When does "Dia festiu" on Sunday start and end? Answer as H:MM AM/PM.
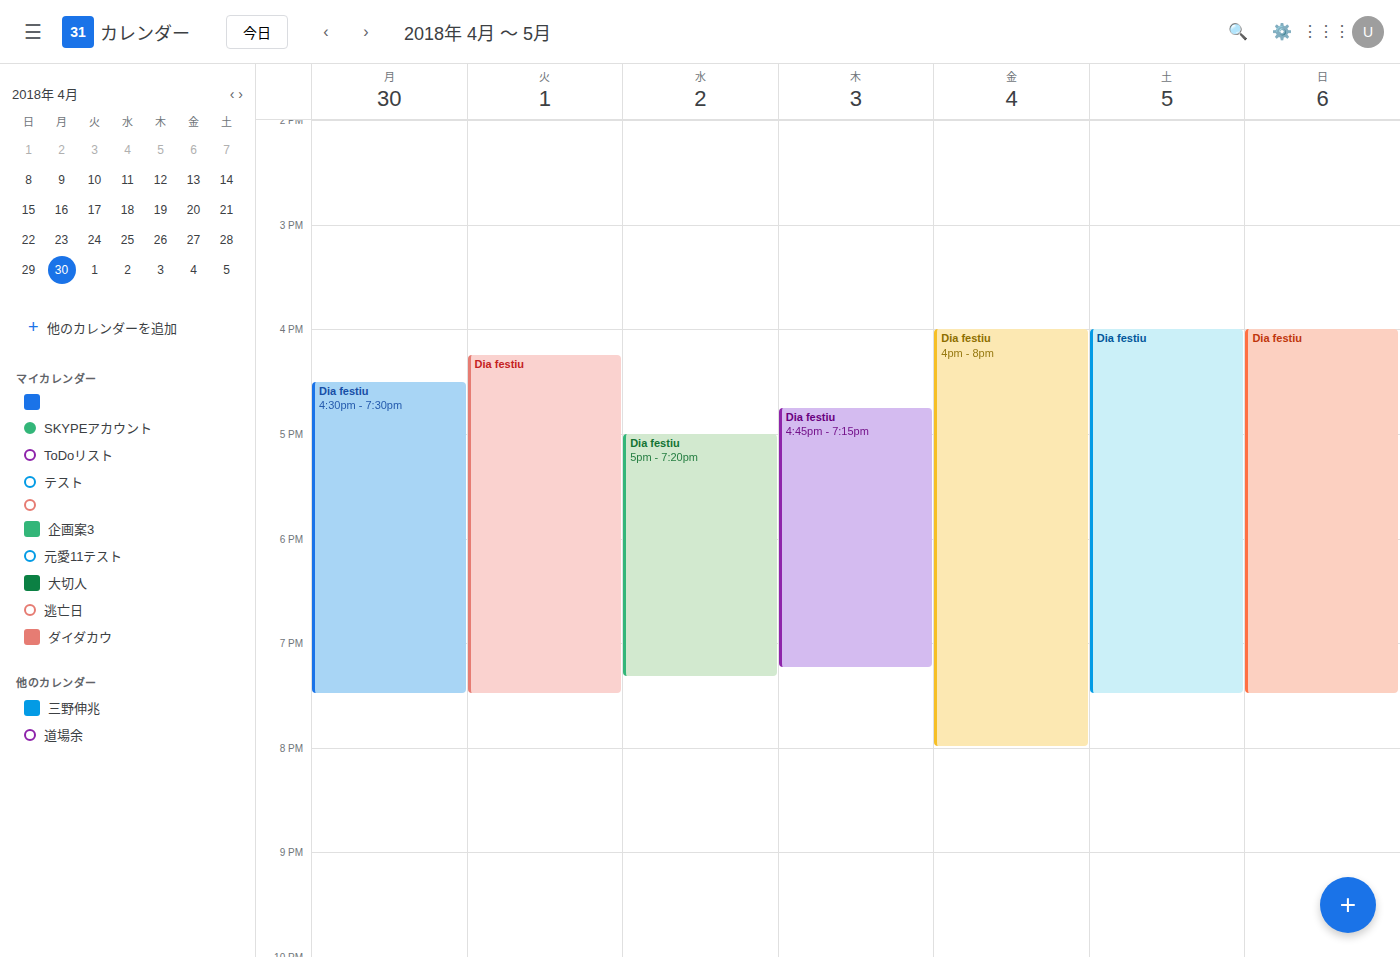
4:00 PM to 7:30 PM